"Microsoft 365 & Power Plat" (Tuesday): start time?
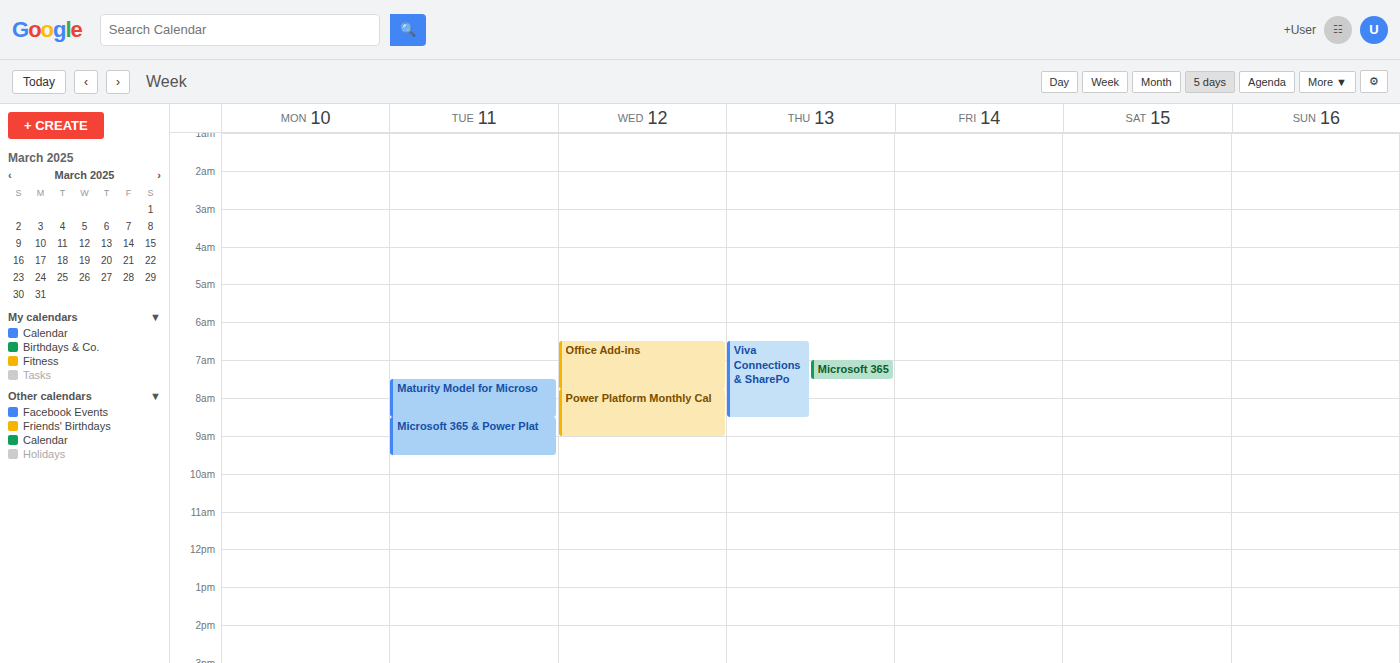
8:30 AM